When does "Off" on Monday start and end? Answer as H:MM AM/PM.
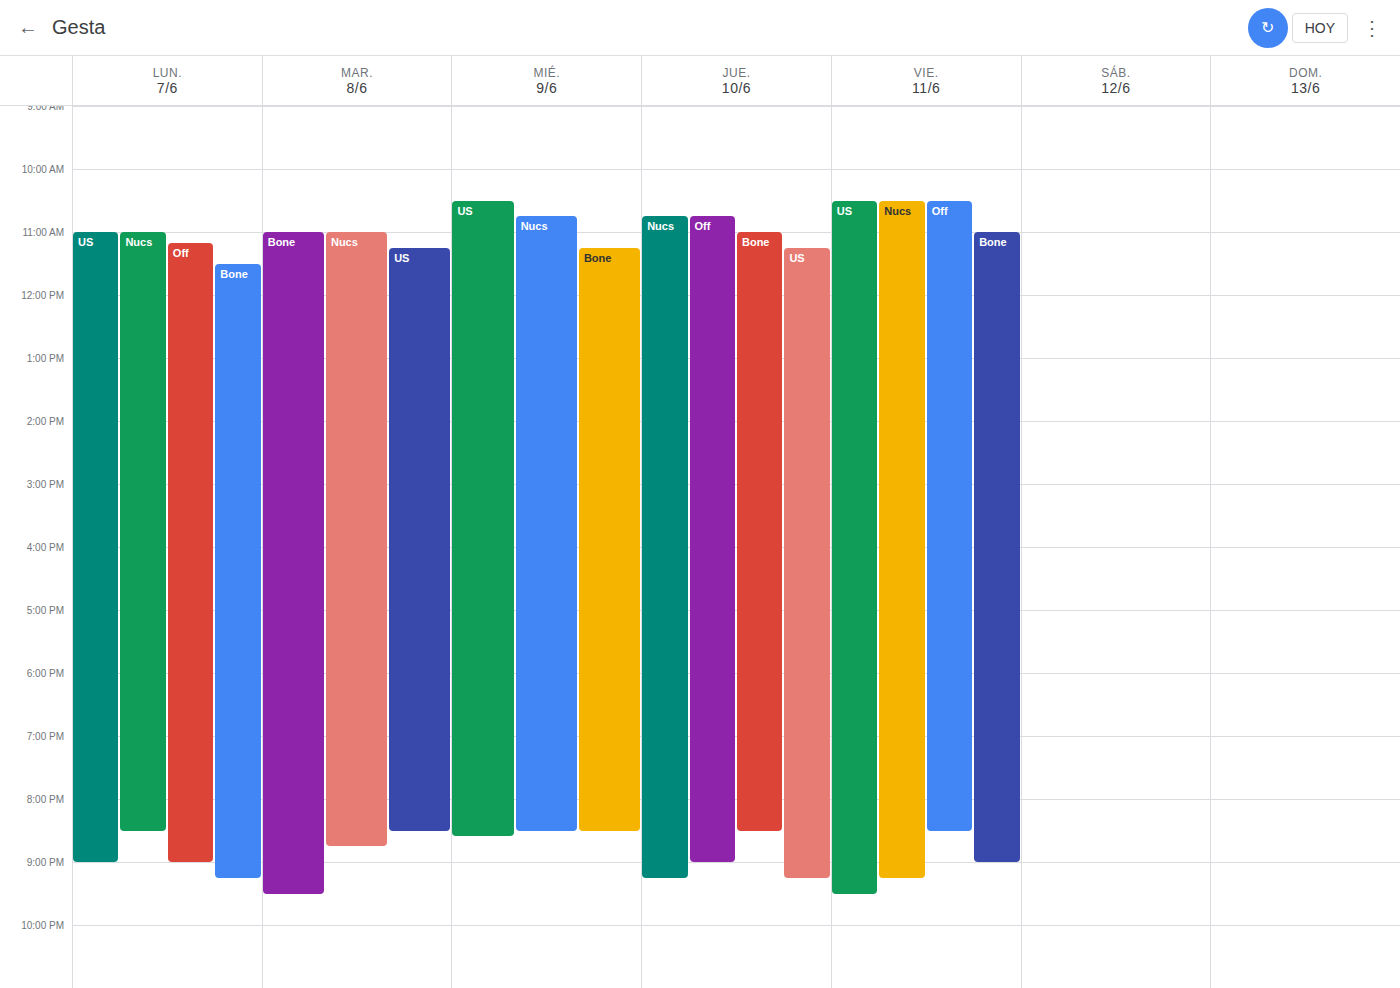
11:10 AM to 9:00 PM